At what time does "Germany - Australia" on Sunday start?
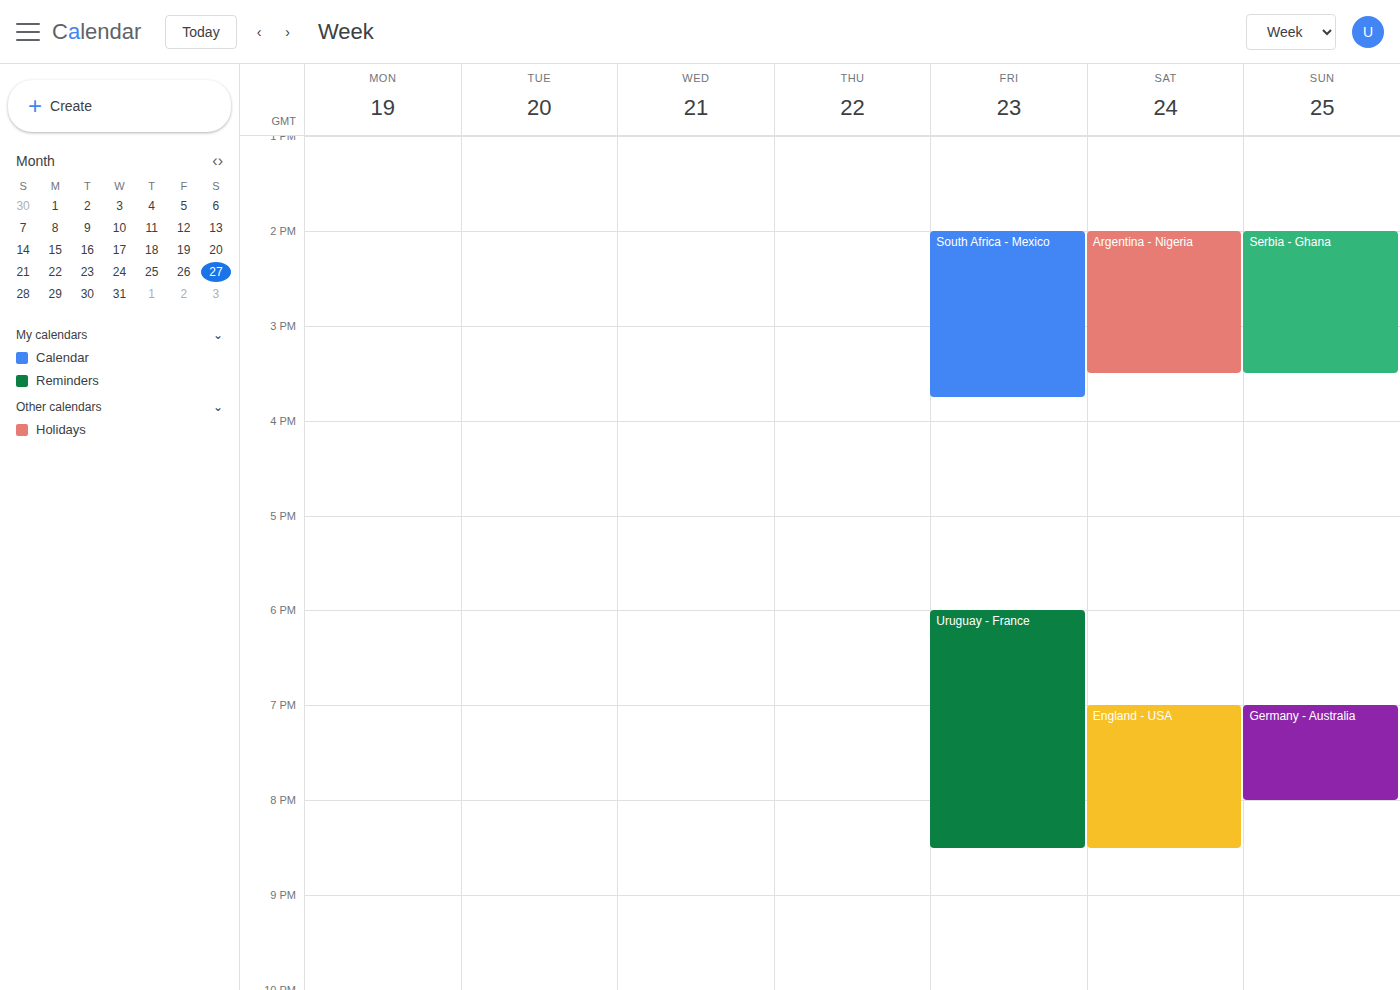
7:00 PM